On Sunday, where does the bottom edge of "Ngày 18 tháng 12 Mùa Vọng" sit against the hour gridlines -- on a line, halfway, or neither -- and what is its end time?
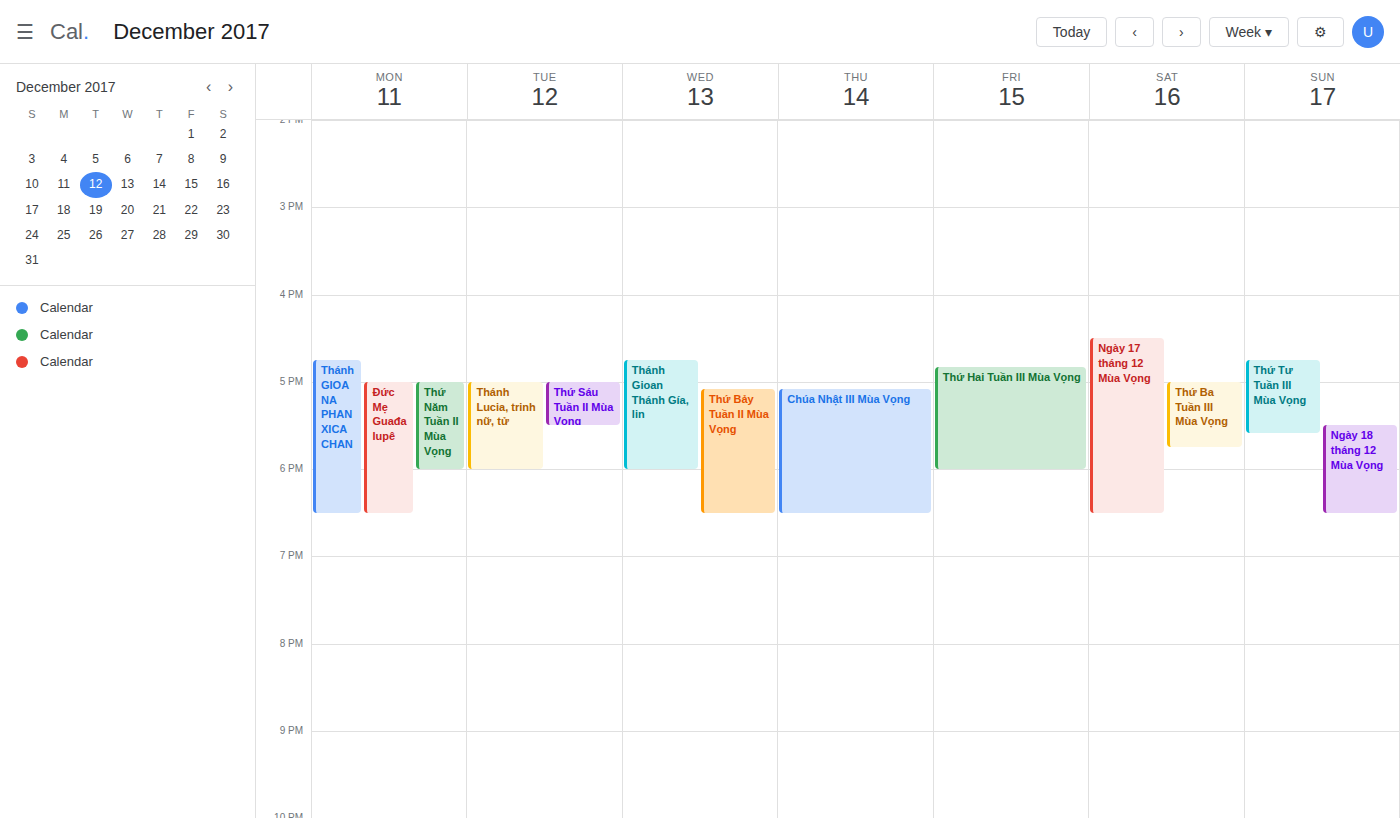
6:30 PM -- halfway between the 6 PM and 7 PM lines.